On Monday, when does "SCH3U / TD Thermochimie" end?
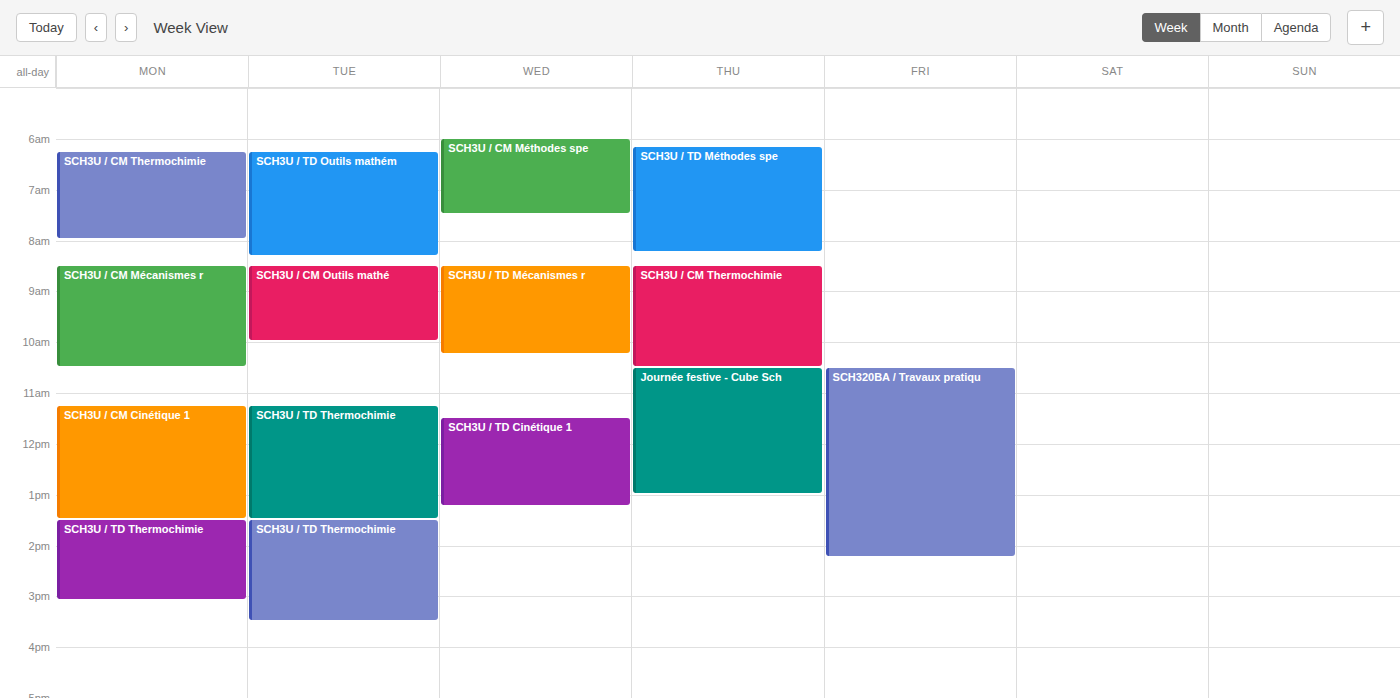
3:05 PM